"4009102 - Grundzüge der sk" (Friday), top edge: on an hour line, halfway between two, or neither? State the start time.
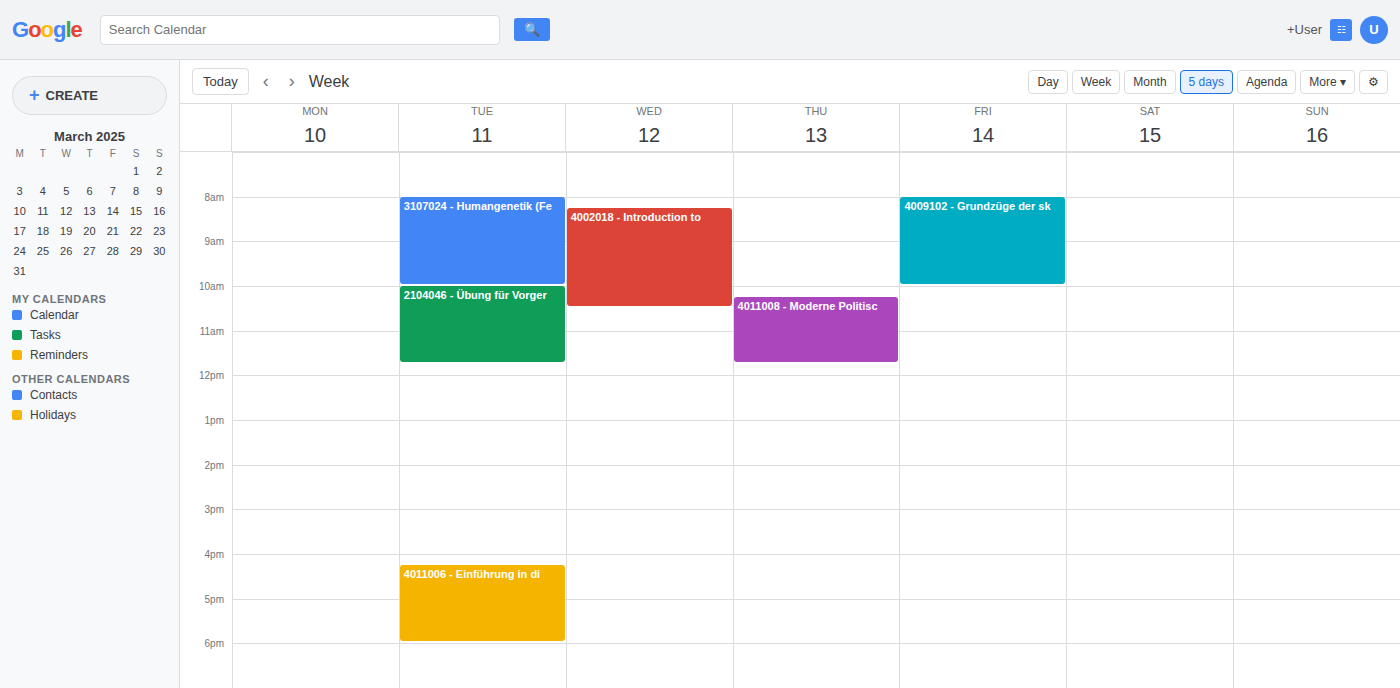
8:00 AM -- exactly on the 8 AM line.